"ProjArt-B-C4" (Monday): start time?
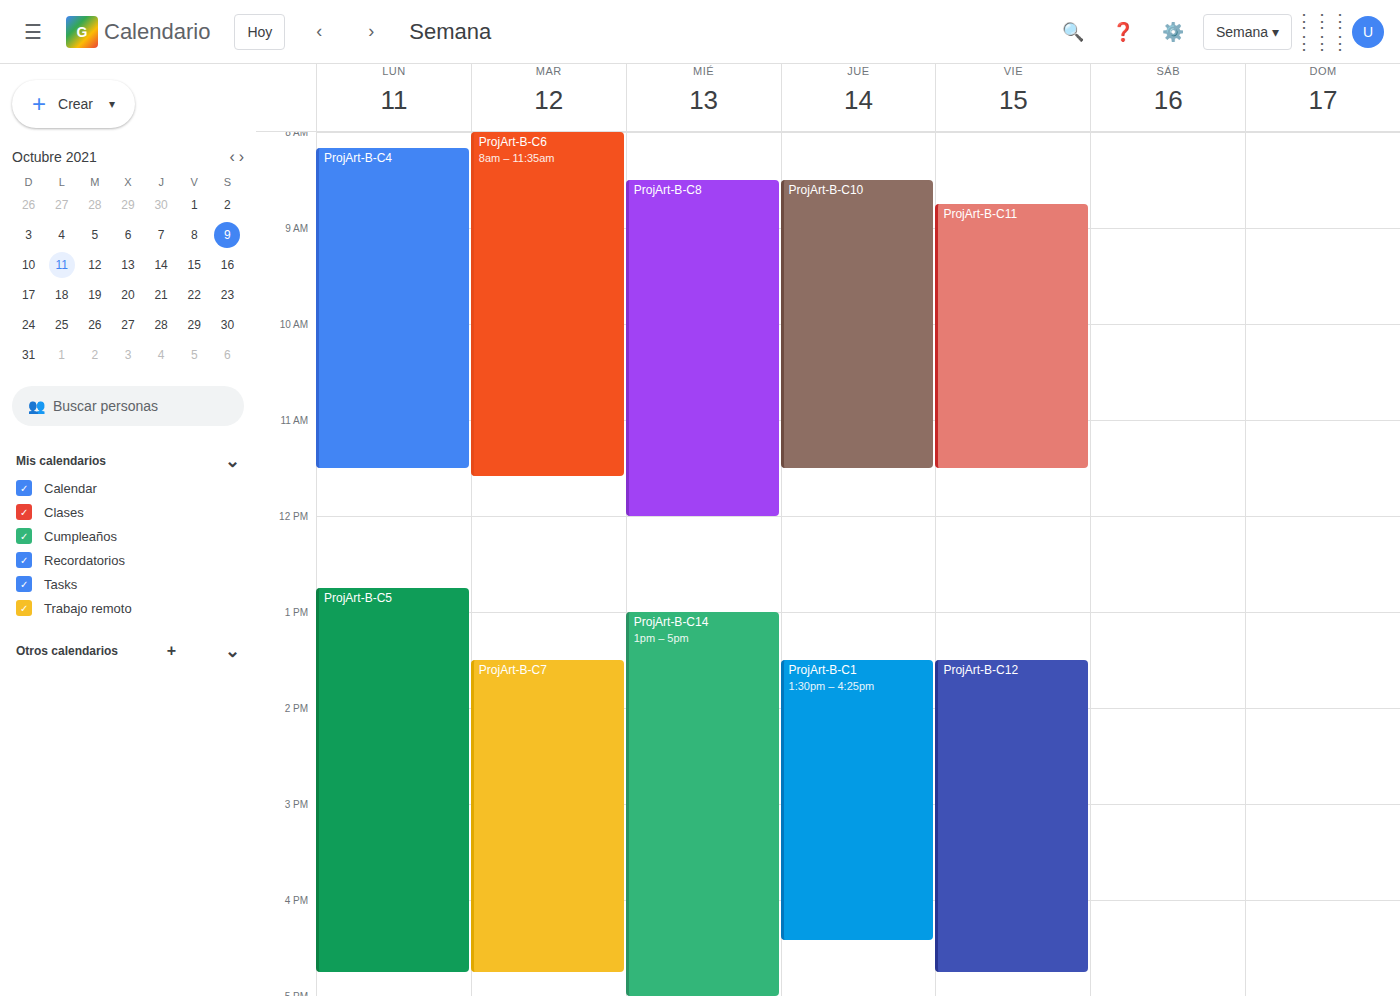
8:10 AM